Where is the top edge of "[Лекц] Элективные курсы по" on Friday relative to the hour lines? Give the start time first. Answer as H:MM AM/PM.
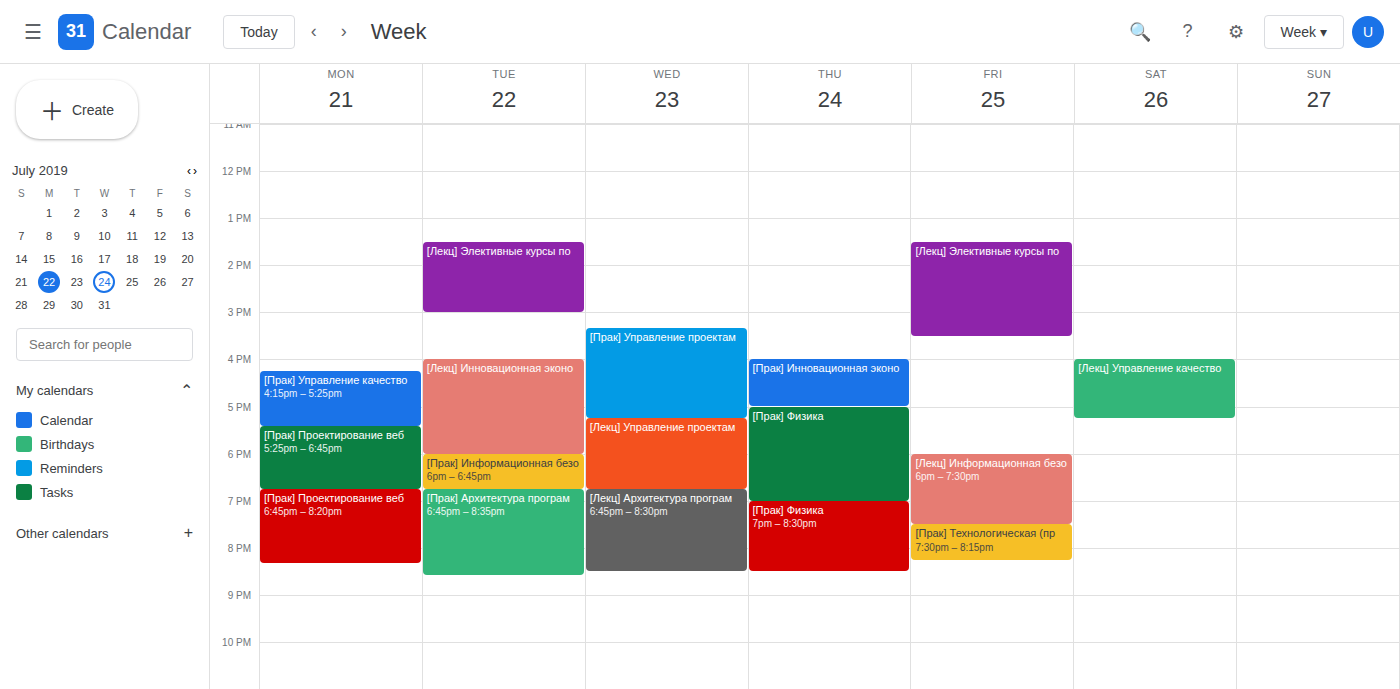
1:30 PM -- halfway between the 1 PM and 2 PM lines.